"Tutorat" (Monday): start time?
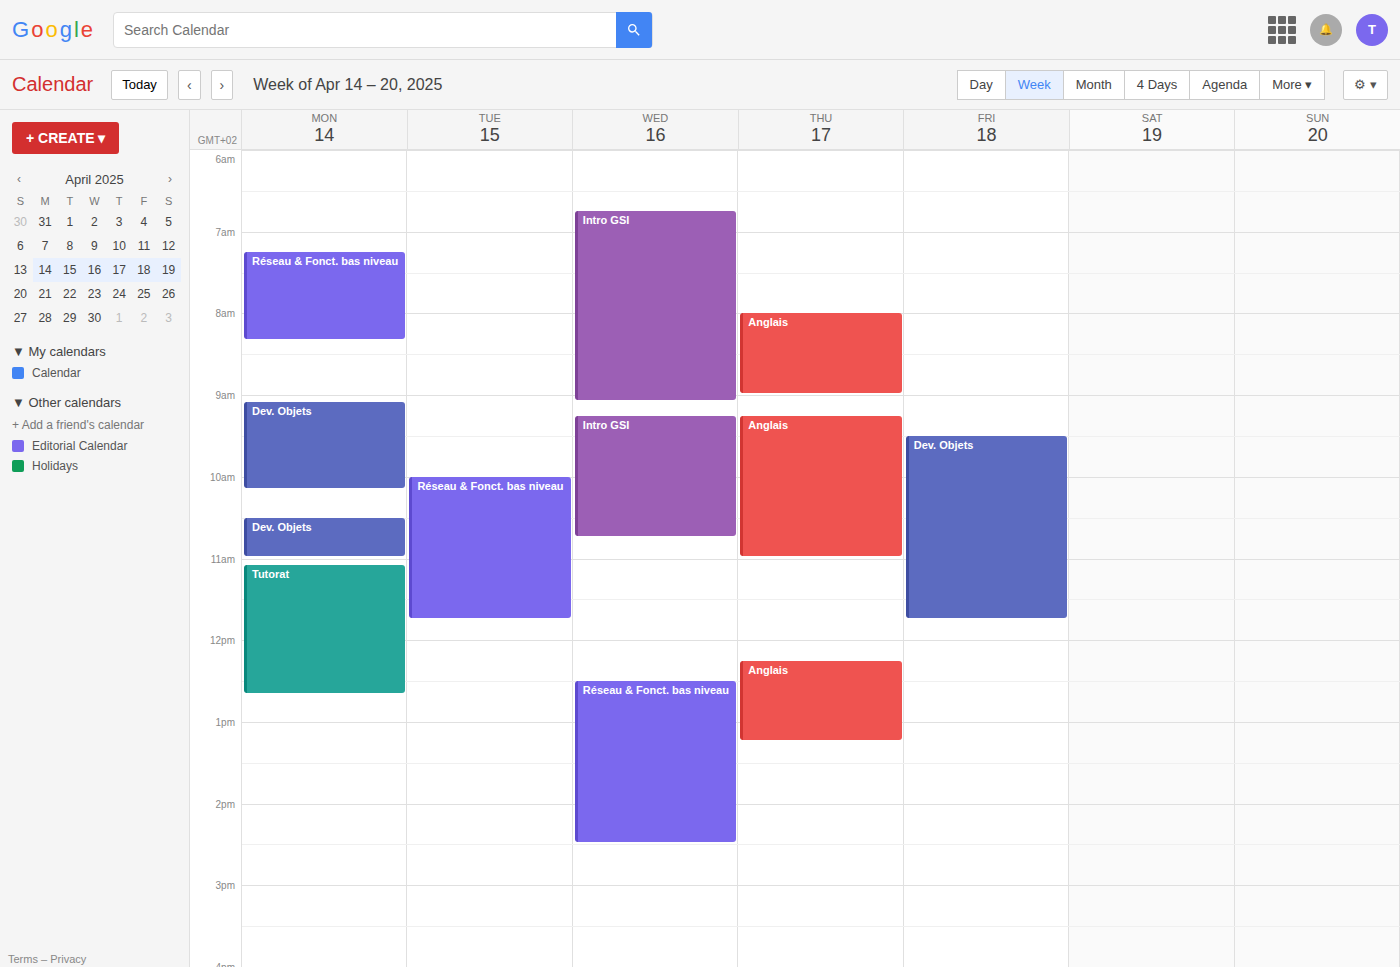
11:05 AM